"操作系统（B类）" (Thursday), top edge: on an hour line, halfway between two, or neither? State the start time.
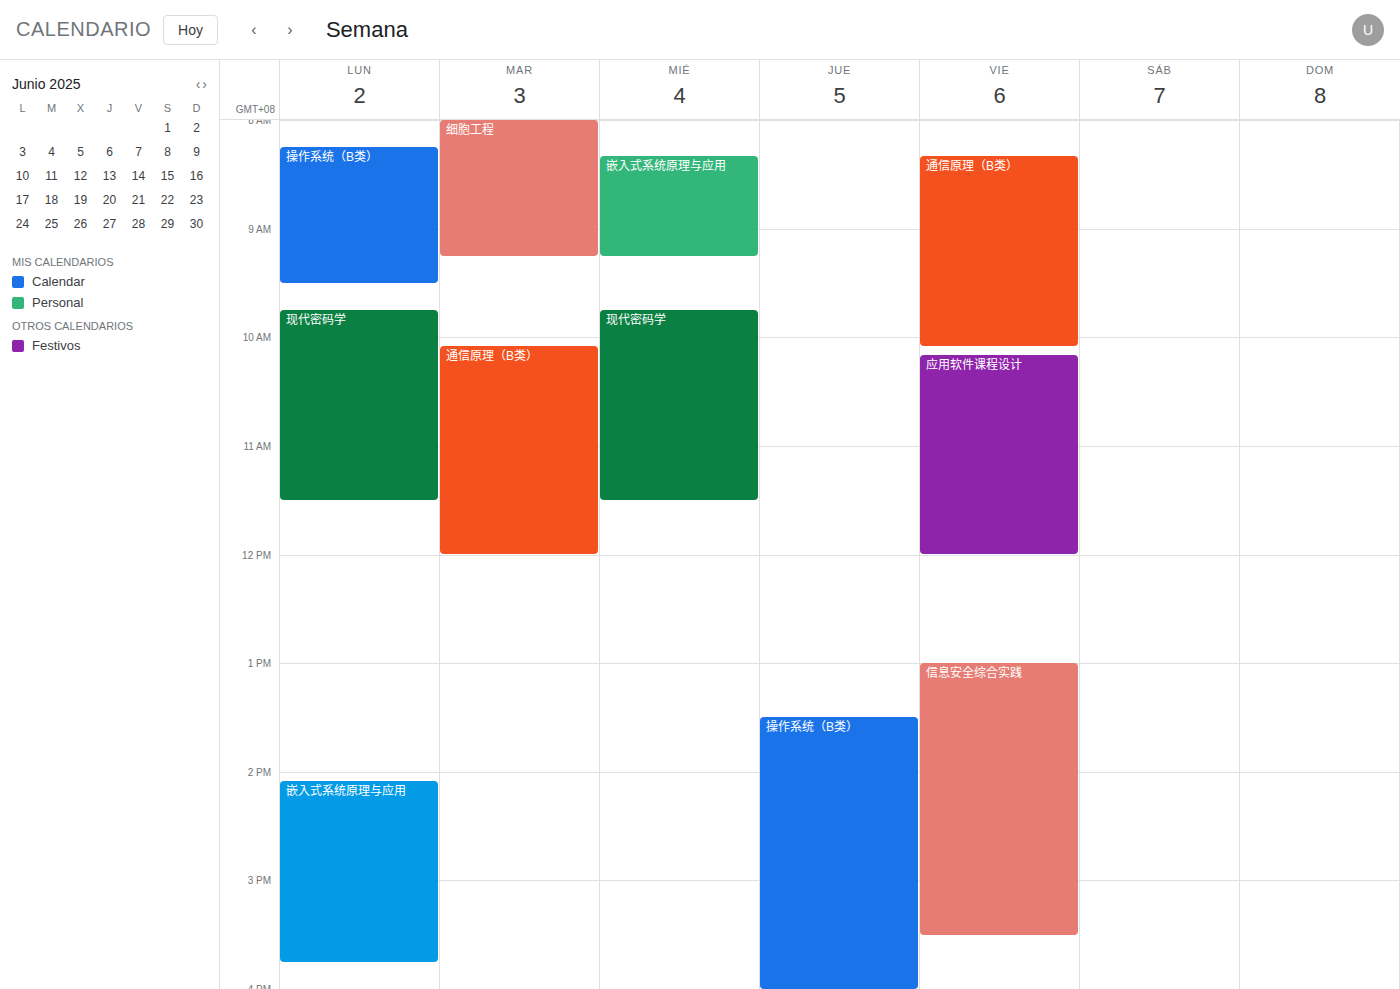
13:30 -- halfway between the 13:00 and 14:00 lines.